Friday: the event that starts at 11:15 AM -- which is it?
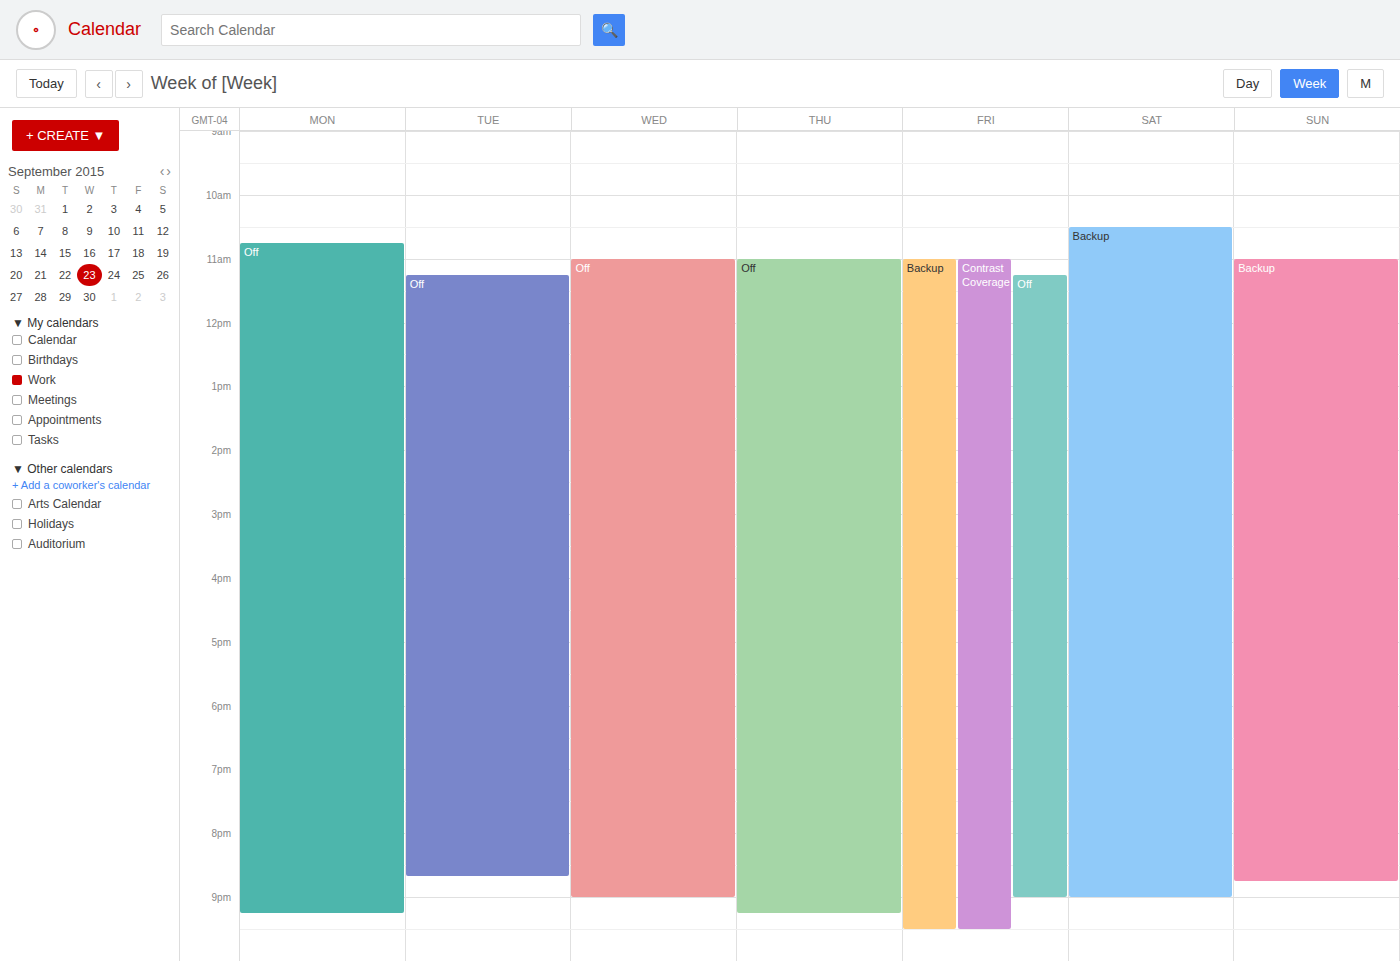
"Off"